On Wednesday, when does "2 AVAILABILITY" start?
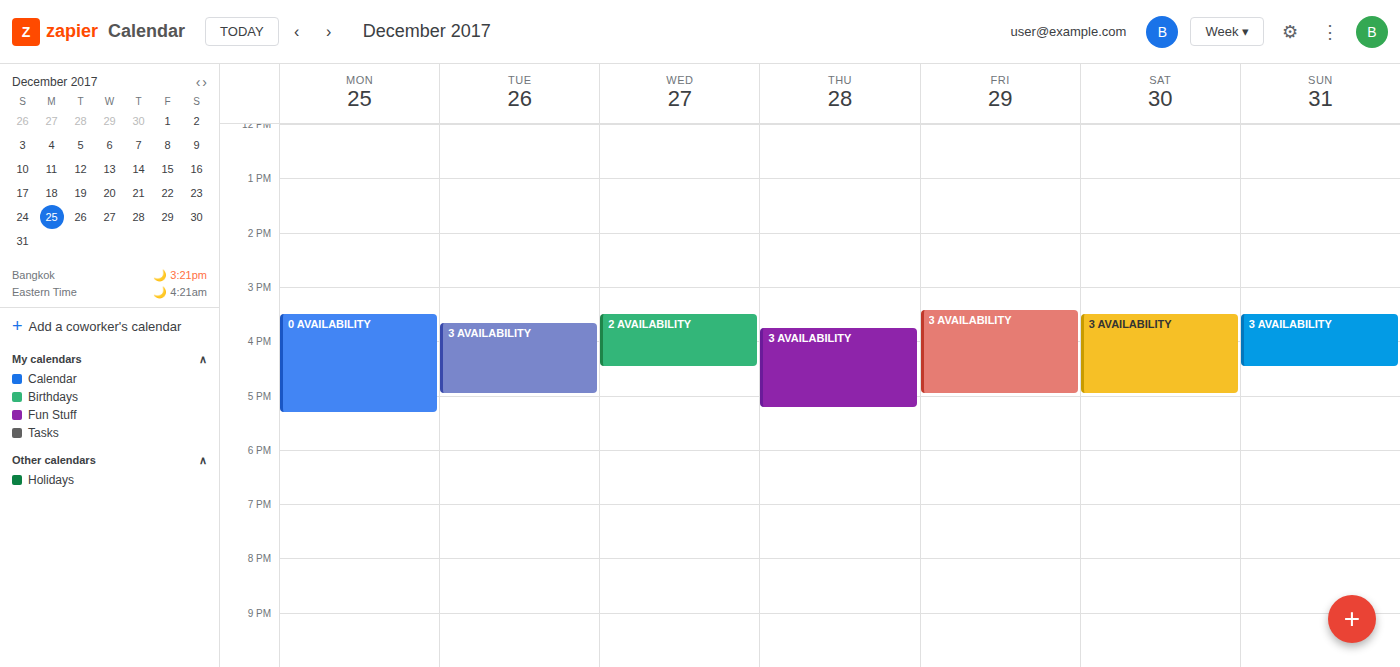
3:30 PM